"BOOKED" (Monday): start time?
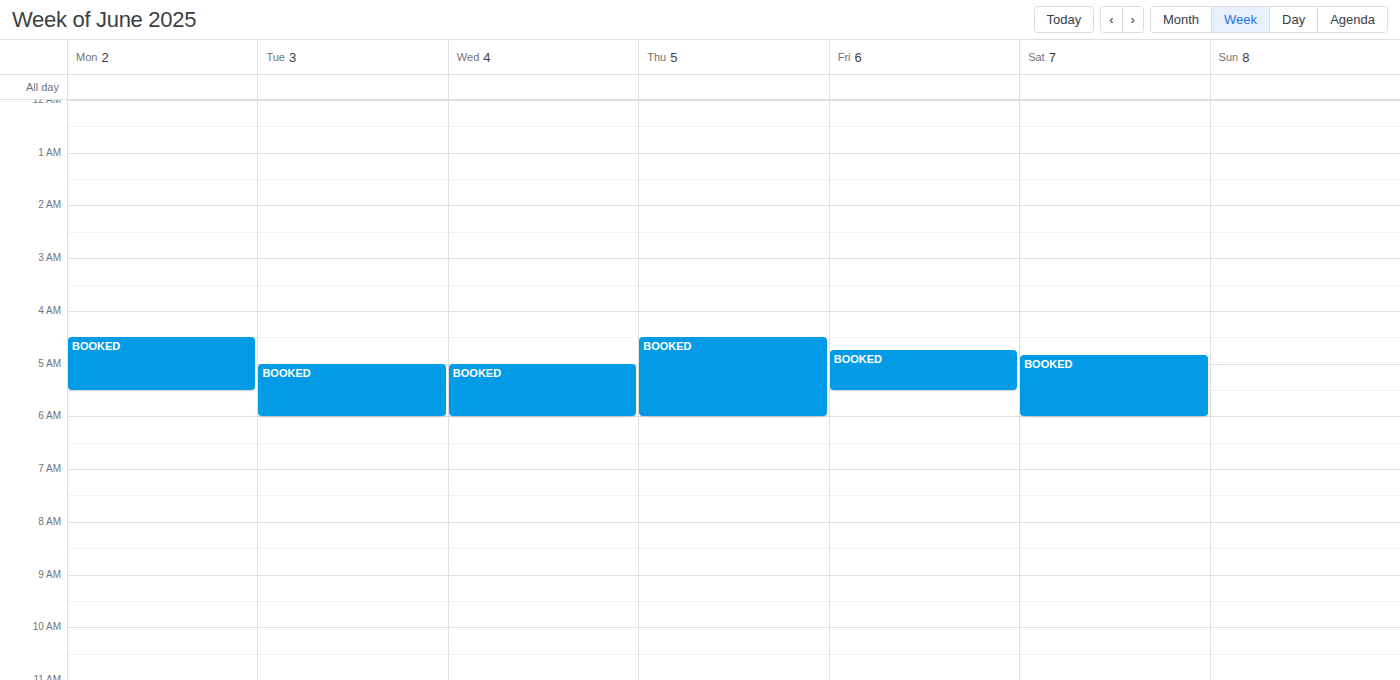
4:30 AM